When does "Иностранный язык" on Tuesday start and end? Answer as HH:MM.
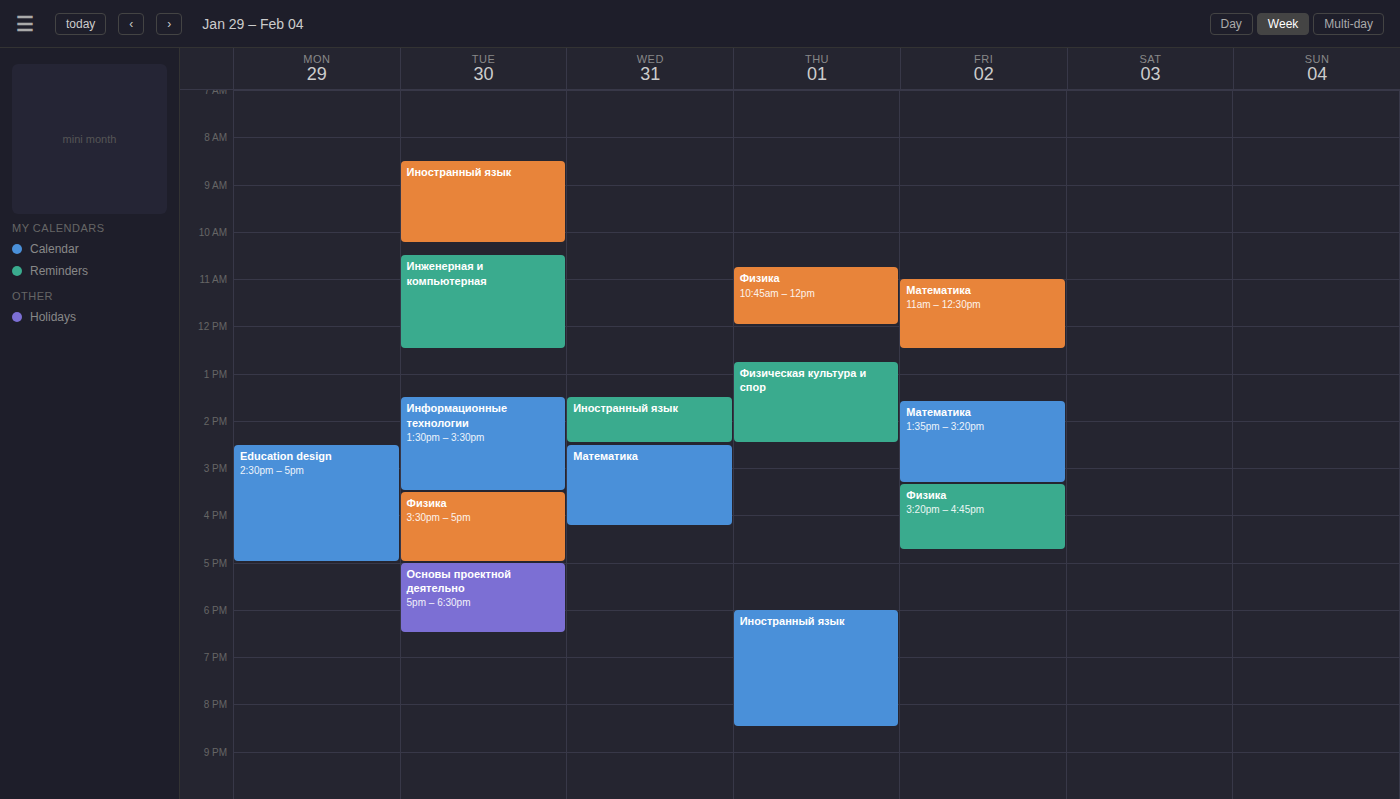
08:30 to 10:15